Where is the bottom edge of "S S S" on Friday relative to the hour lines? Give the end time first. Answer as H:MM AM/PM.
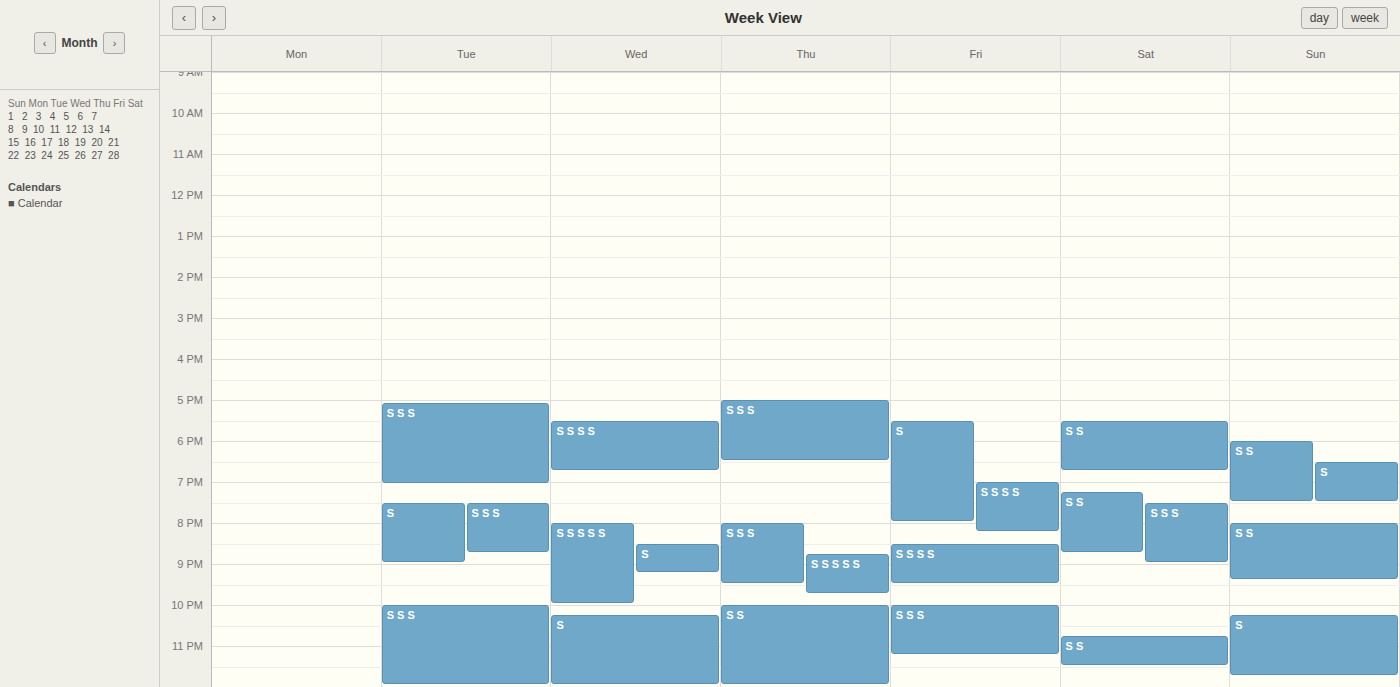
11:15 PM -- neither: a quarter of the way from the 11 PM line to the 12 AM line.